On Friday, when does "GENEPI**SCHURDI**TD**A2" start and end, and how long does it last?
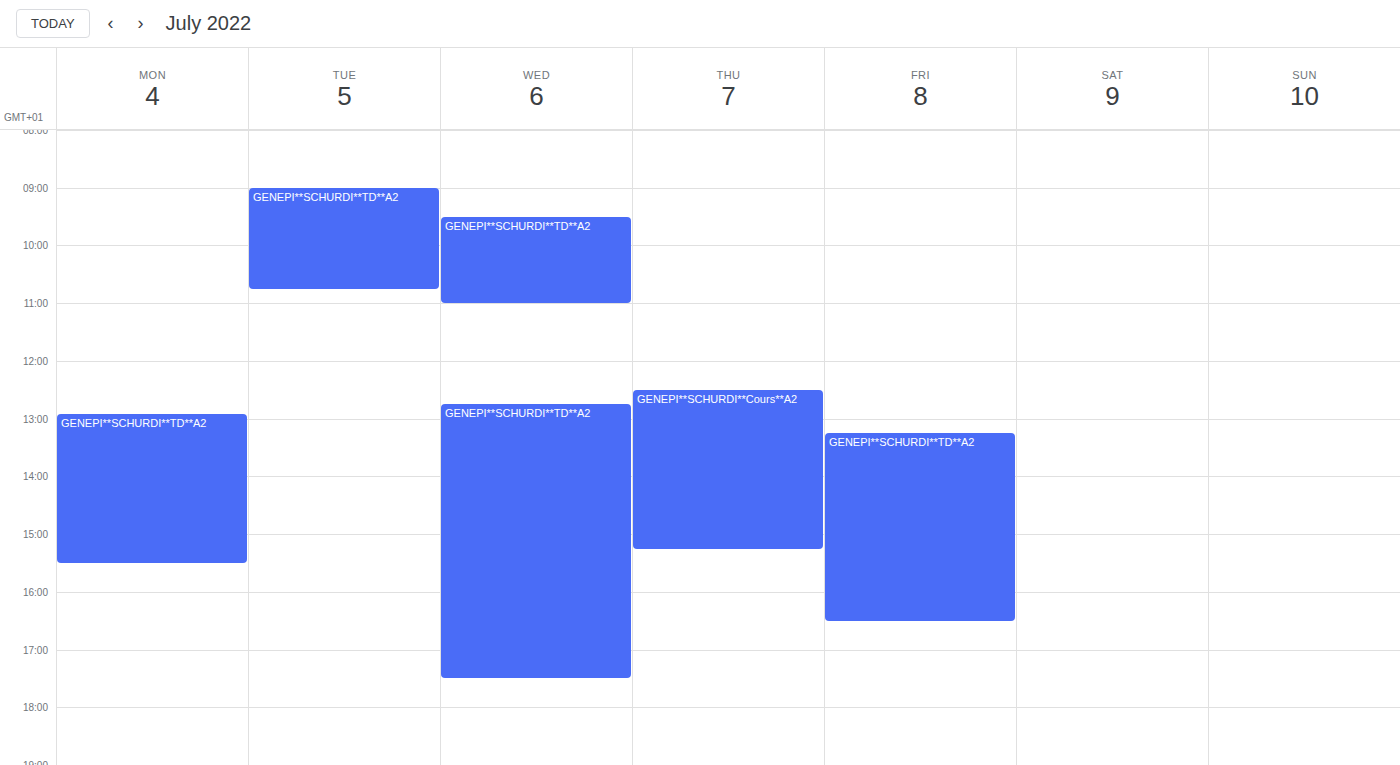
1:15 PM to 4:30 PM, 3 hours 15 minutes